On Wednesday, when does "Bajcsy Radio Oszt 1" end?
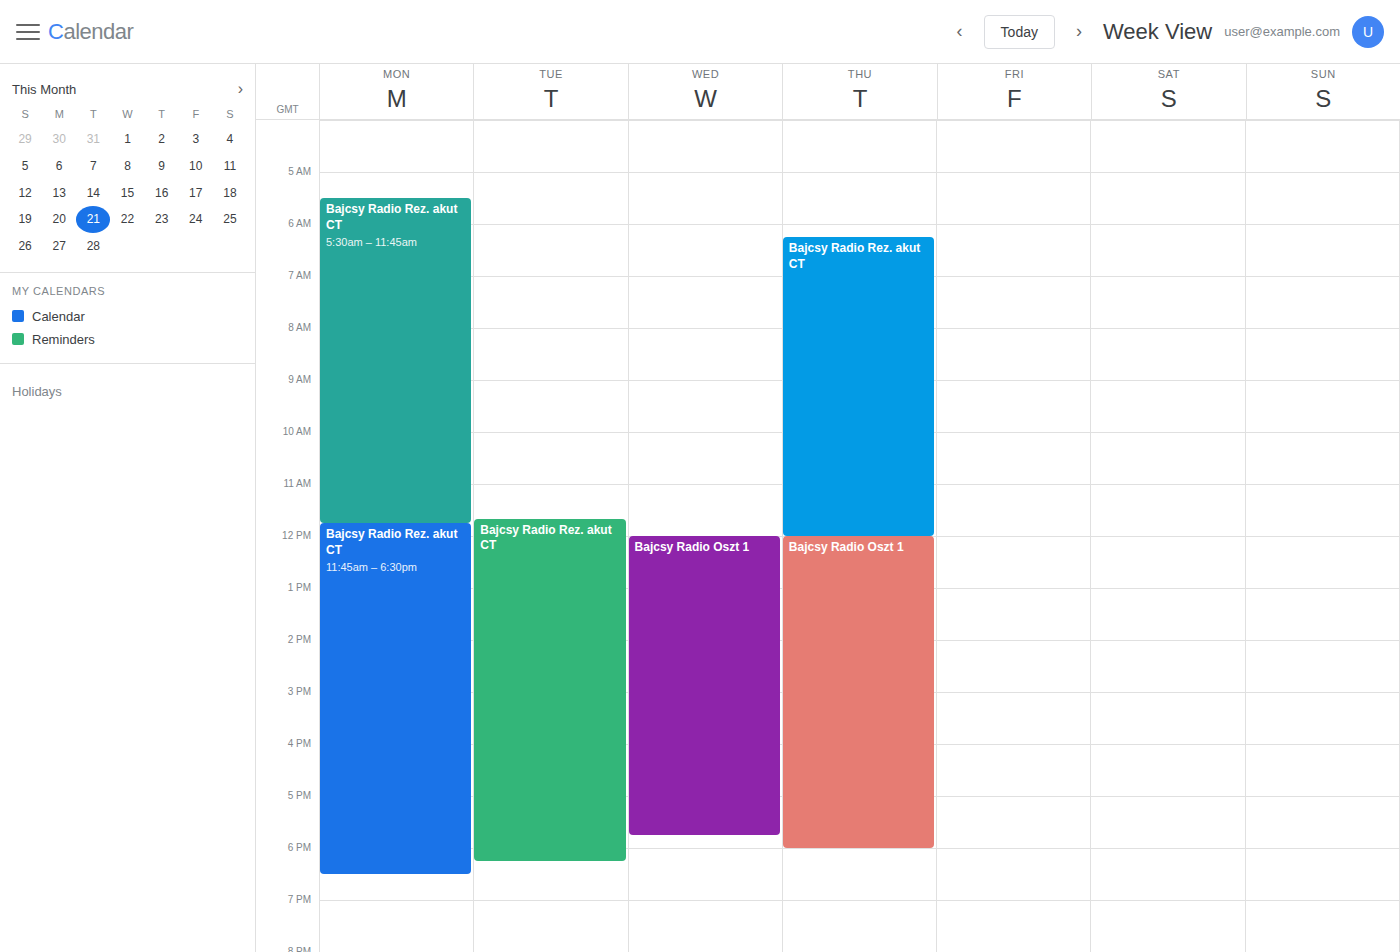
5:45 PM